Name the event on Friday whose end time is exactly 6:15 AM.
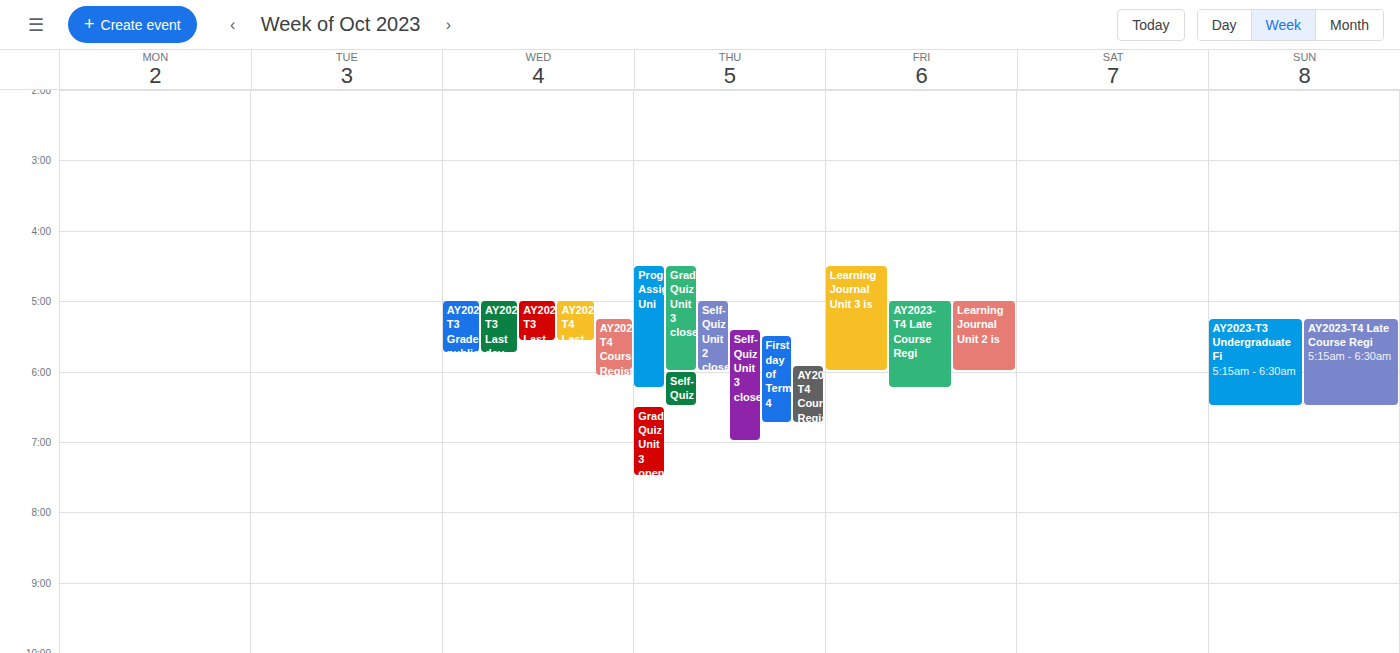
"AY2023-T4 Late Course Regi"